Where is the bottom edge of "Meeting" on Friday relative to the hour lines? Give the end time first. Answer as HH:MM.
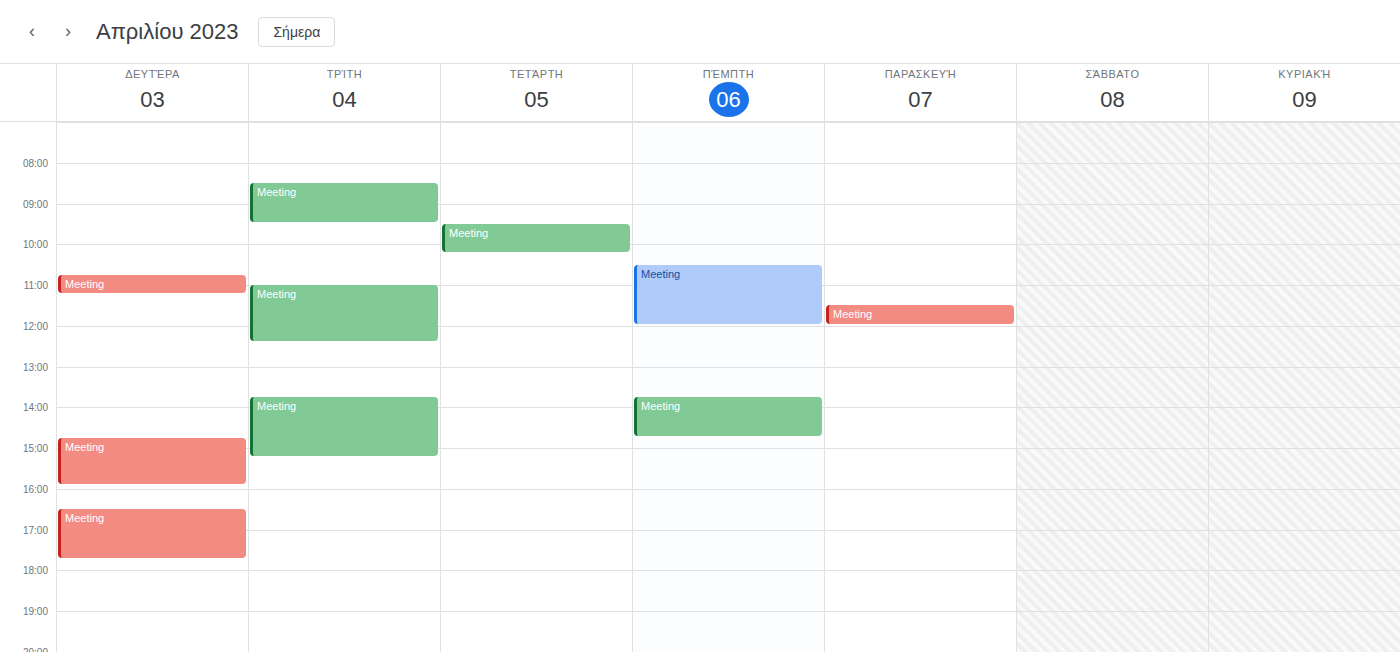
12:00 -- exactly on the 12:00 line.